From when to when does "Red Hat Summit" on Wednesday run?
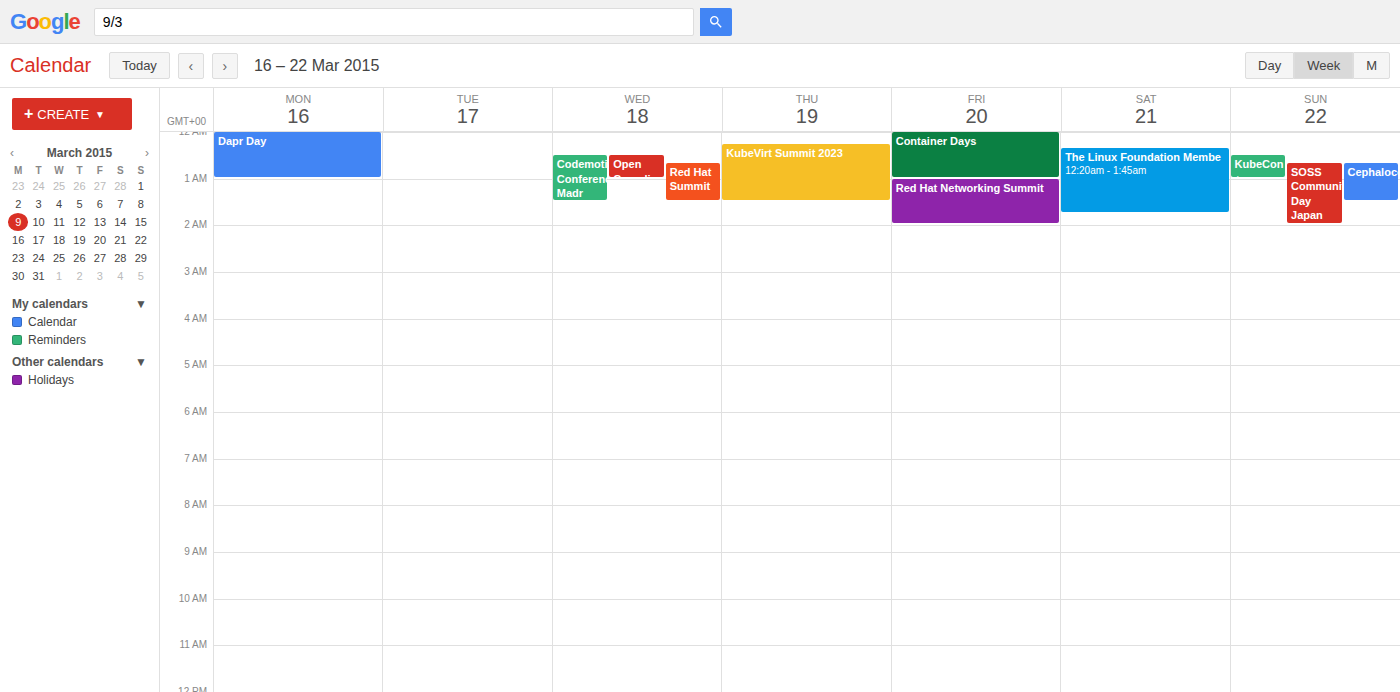
12:40 AM to 1:30 AM